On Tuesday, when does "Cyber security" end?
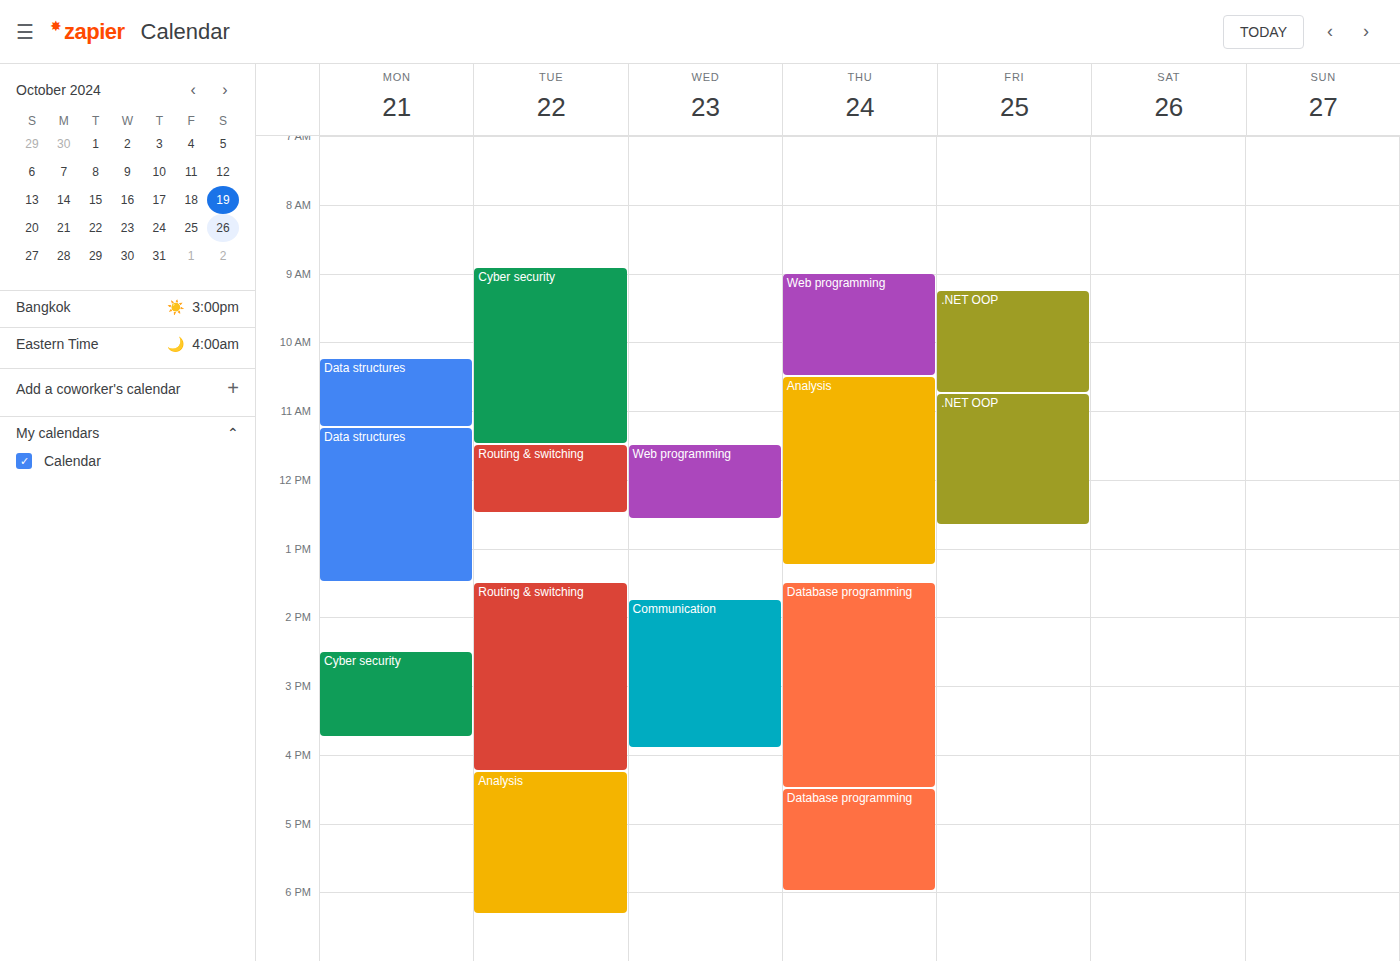
11:30 AM